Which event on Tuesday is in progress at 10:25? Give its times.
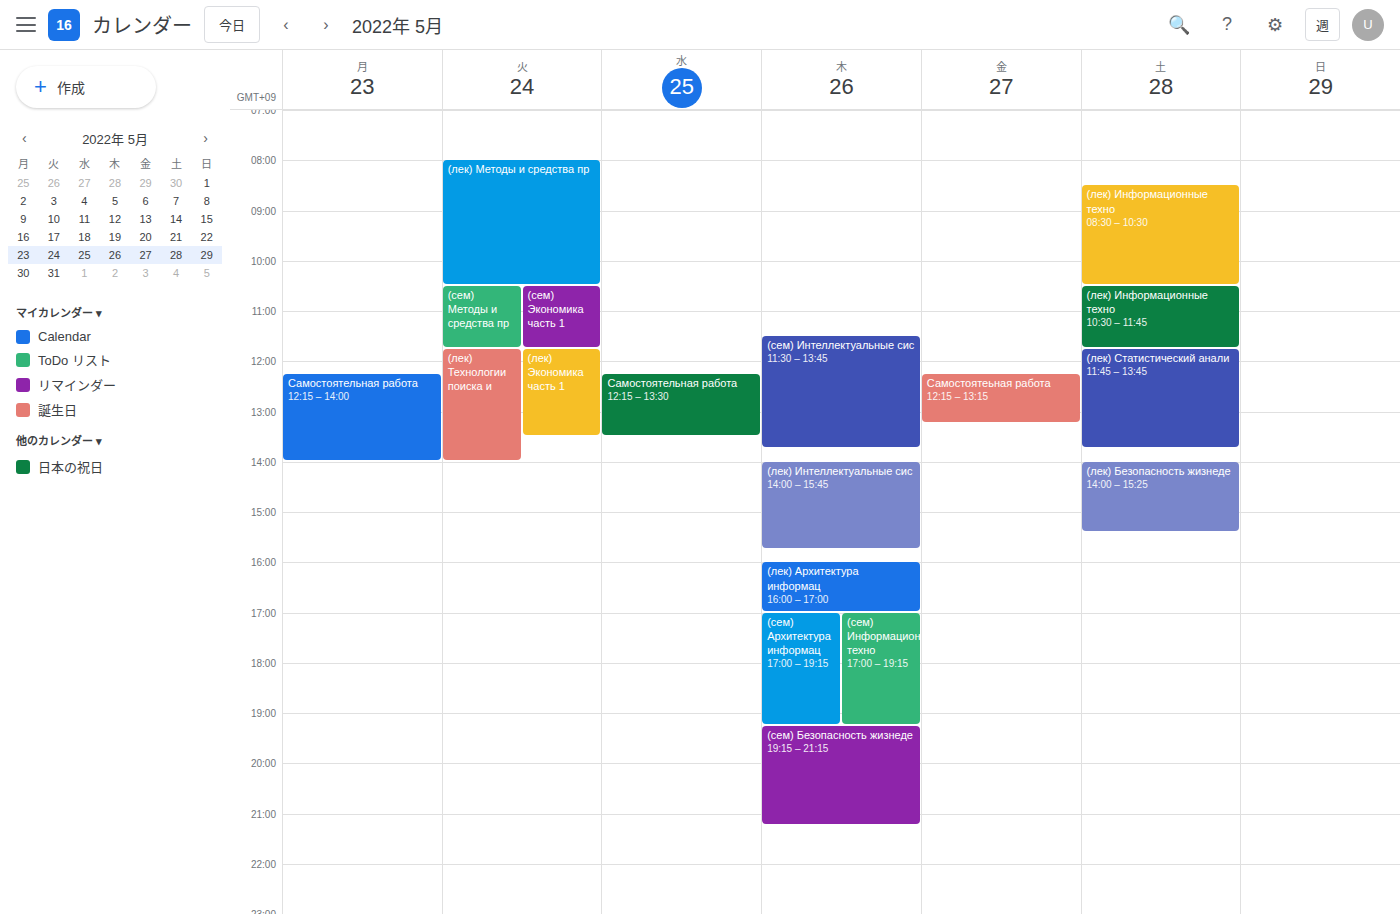
"(лек) Методы и средства пр", 08:00 to 10:30